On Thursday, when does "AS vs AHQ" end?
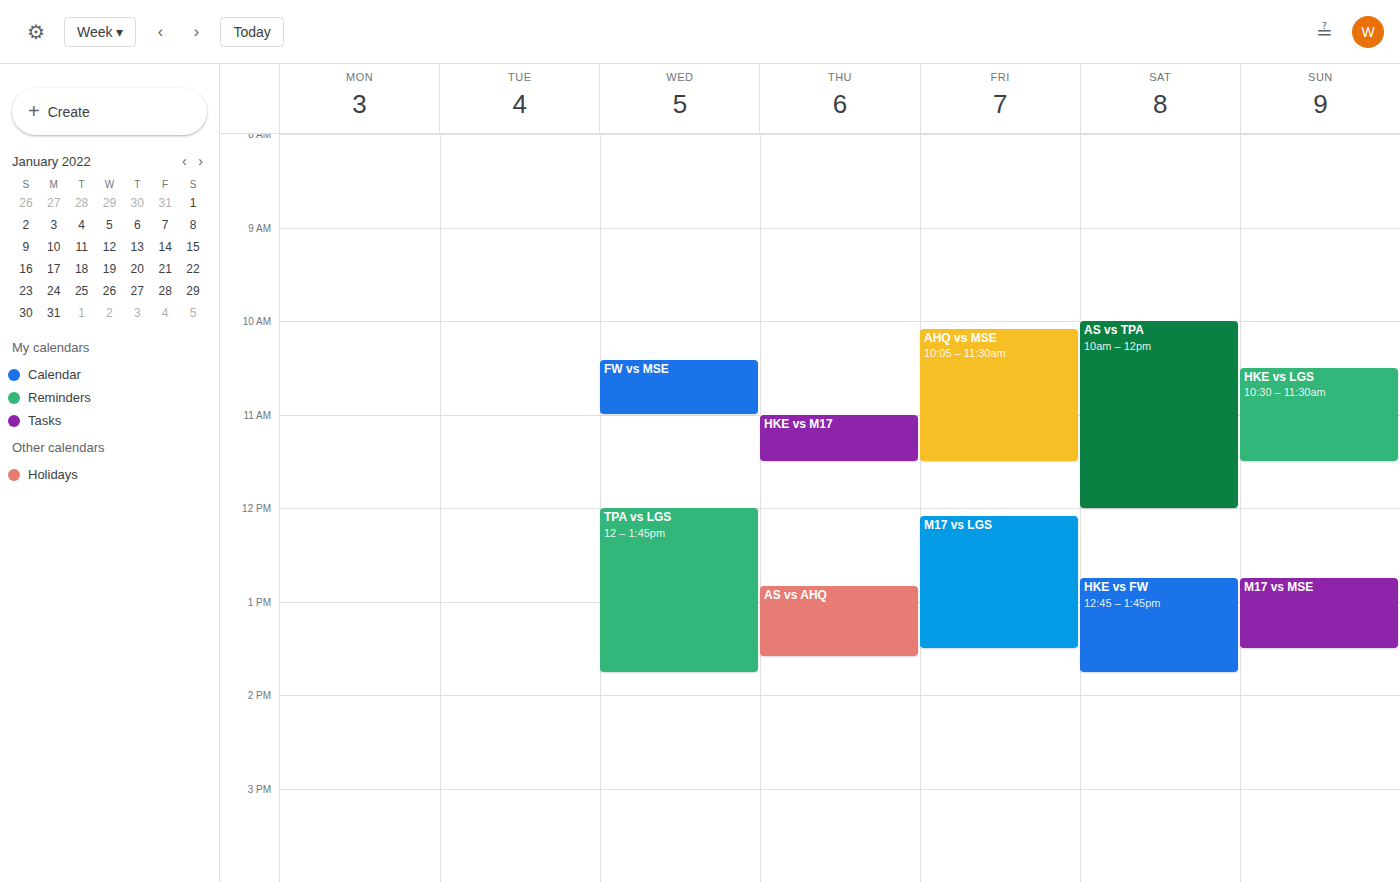
1:35 PM